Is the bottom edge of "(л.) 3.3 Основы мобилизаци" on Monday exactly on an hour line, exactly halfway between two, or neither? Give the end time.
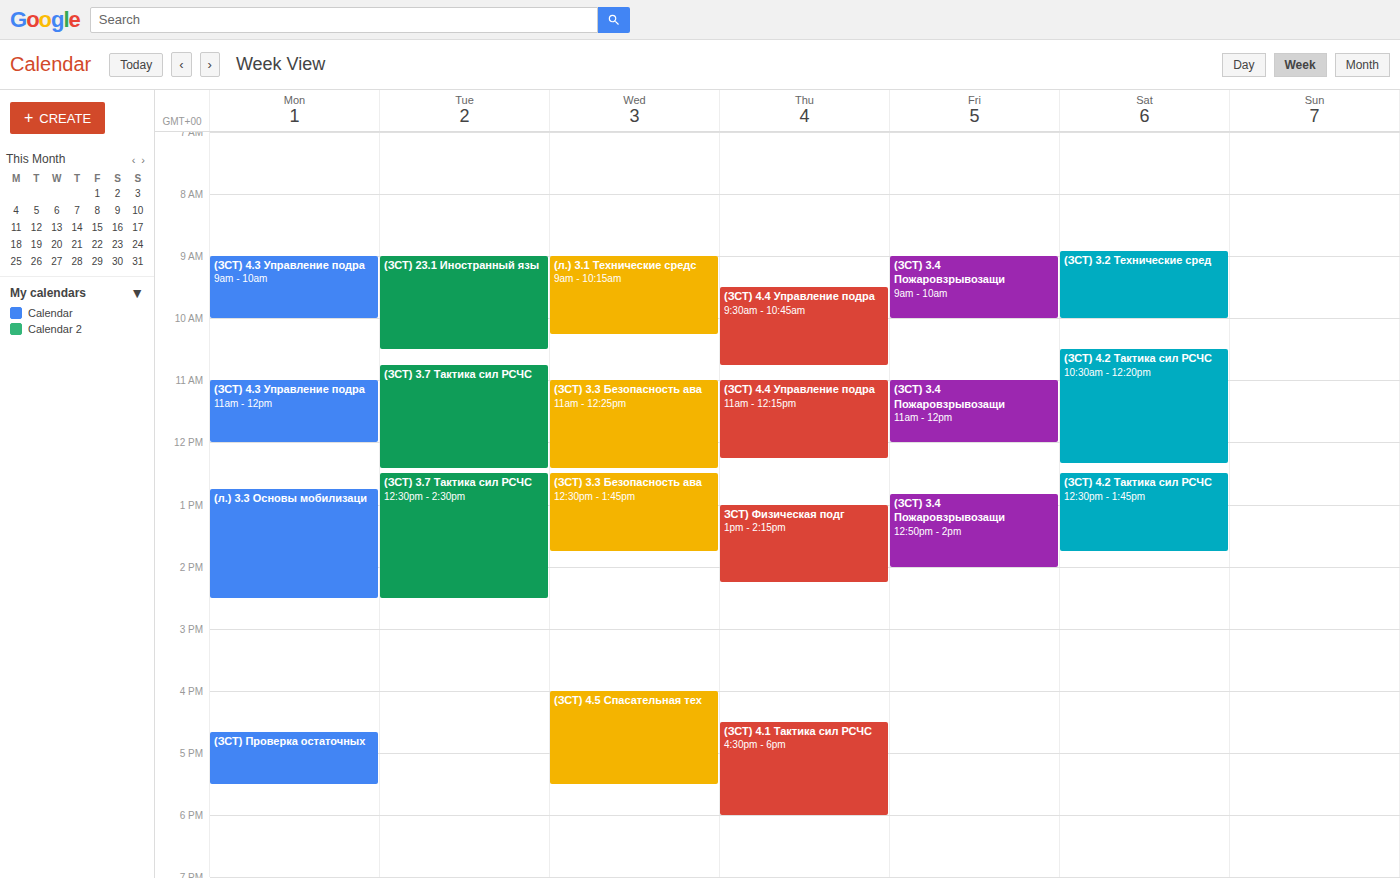
2:30 PM -- halfway between the 2 PM and 3 PM lines.